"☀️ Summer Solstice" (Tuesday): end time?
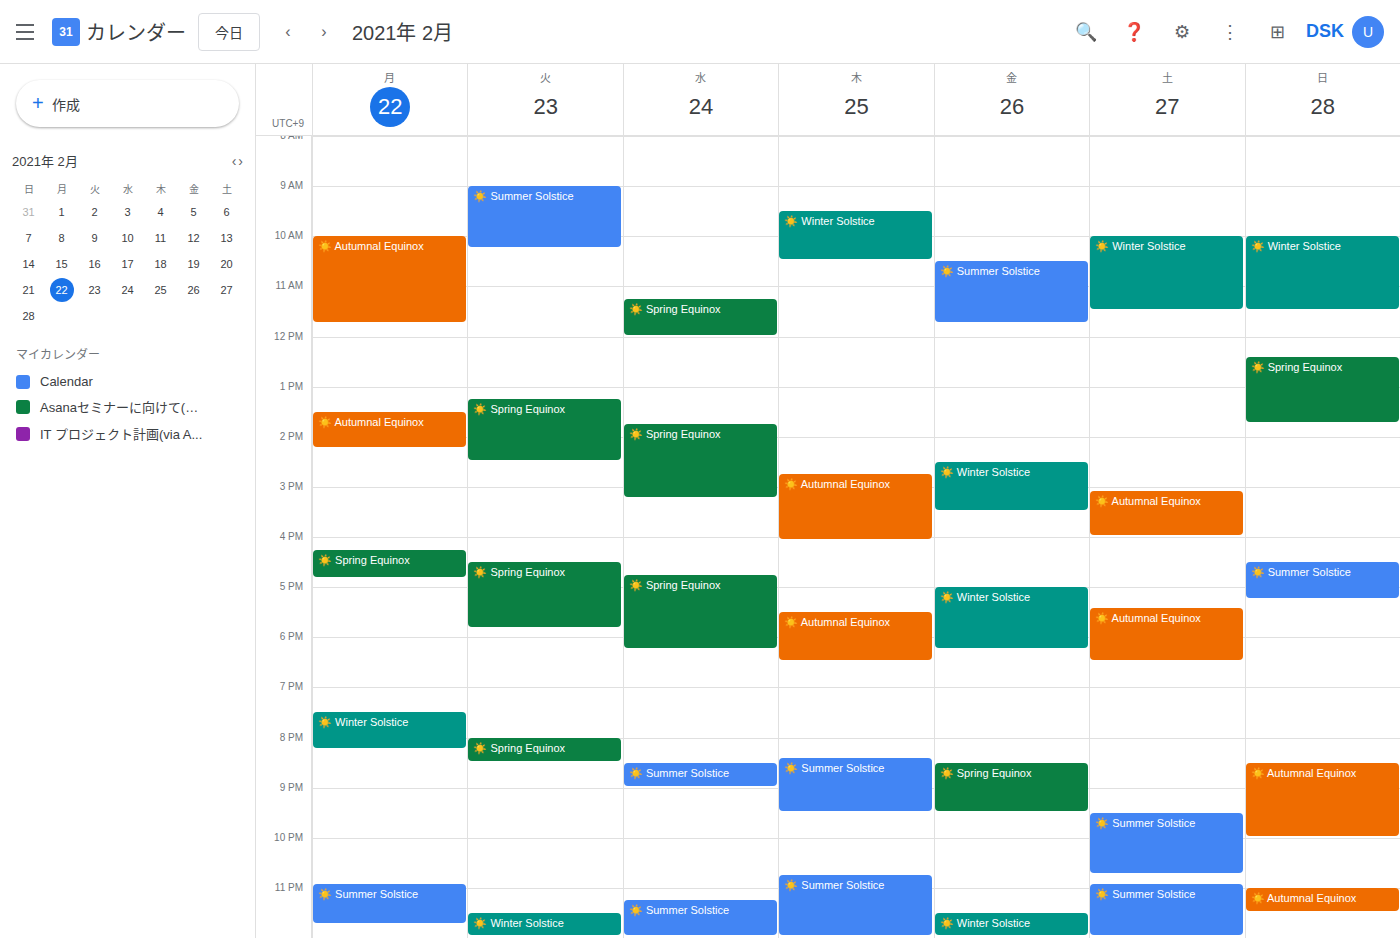
10:15 AM